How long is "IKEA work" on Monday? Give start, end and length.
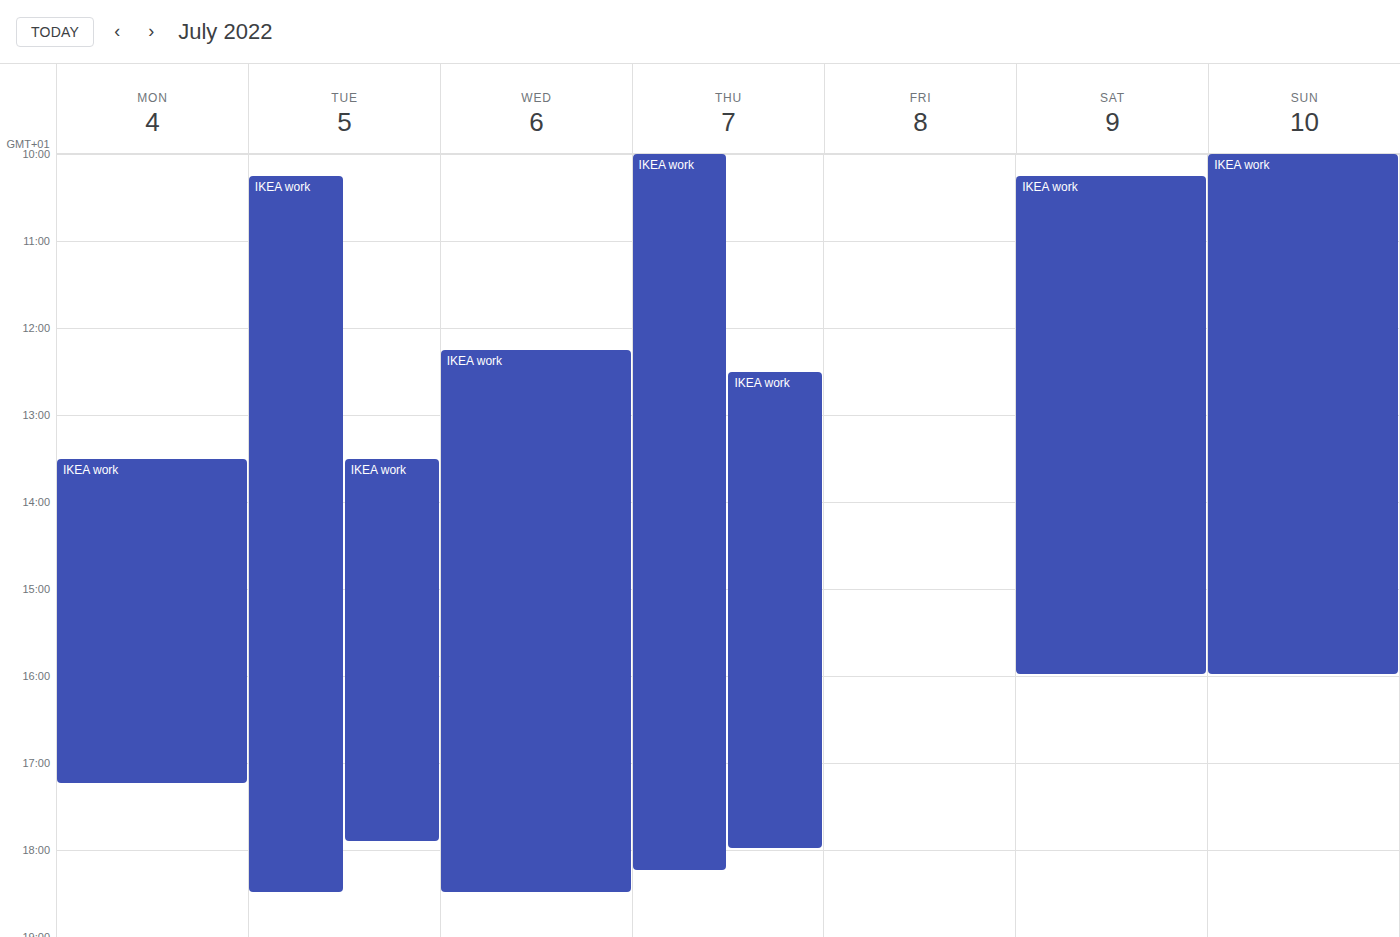
1:30 PM to 5:15 PM, 3 hours 45 minutes